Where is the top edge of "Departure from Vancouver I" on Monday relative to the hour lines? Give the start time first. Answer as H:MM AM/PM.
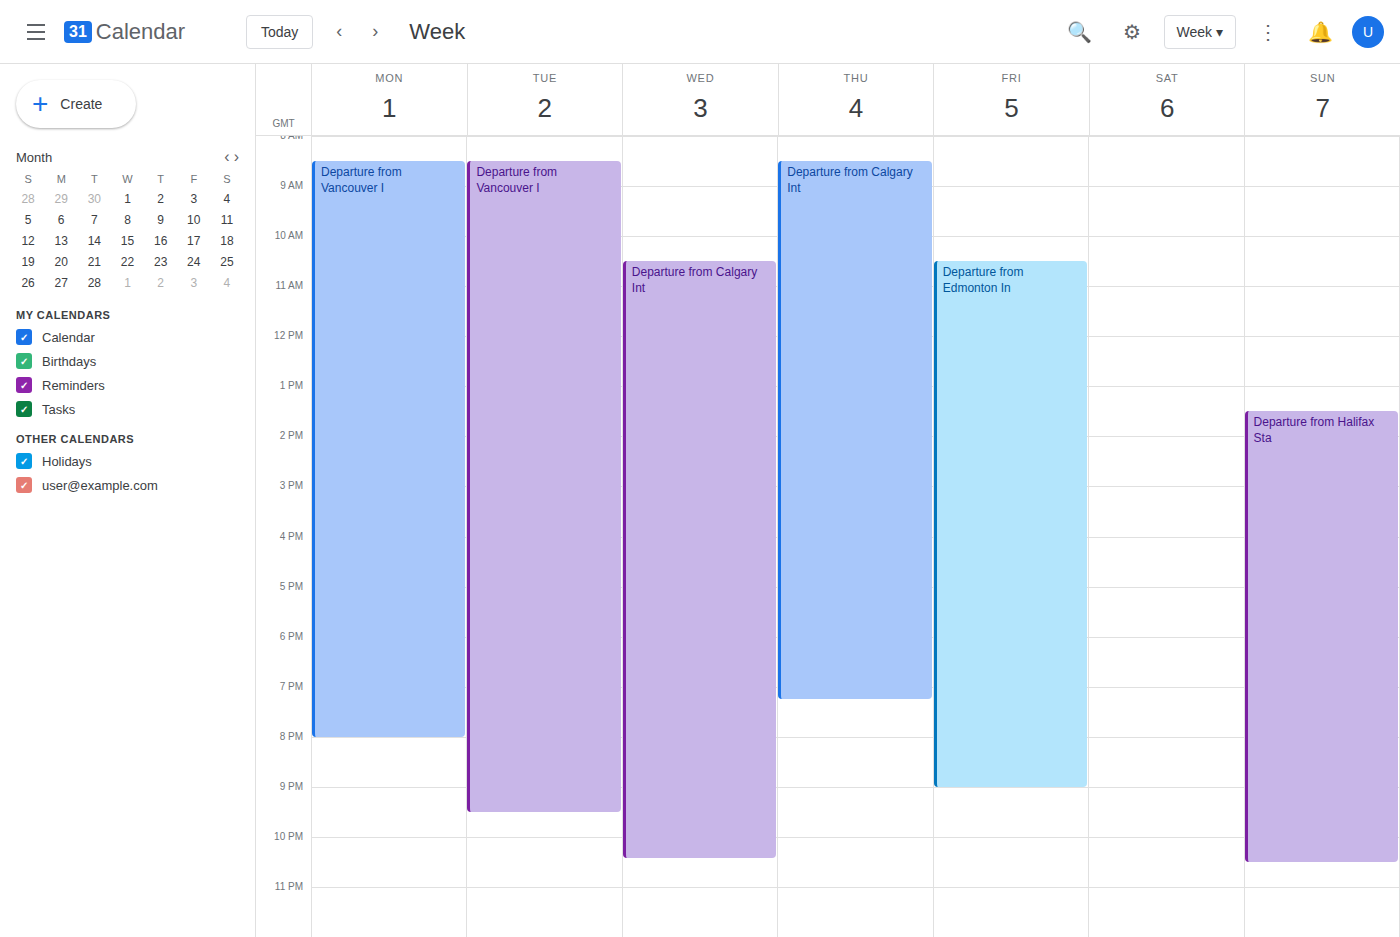
8:30 AM -- halfway between the 8 AM and 9 AM lines.